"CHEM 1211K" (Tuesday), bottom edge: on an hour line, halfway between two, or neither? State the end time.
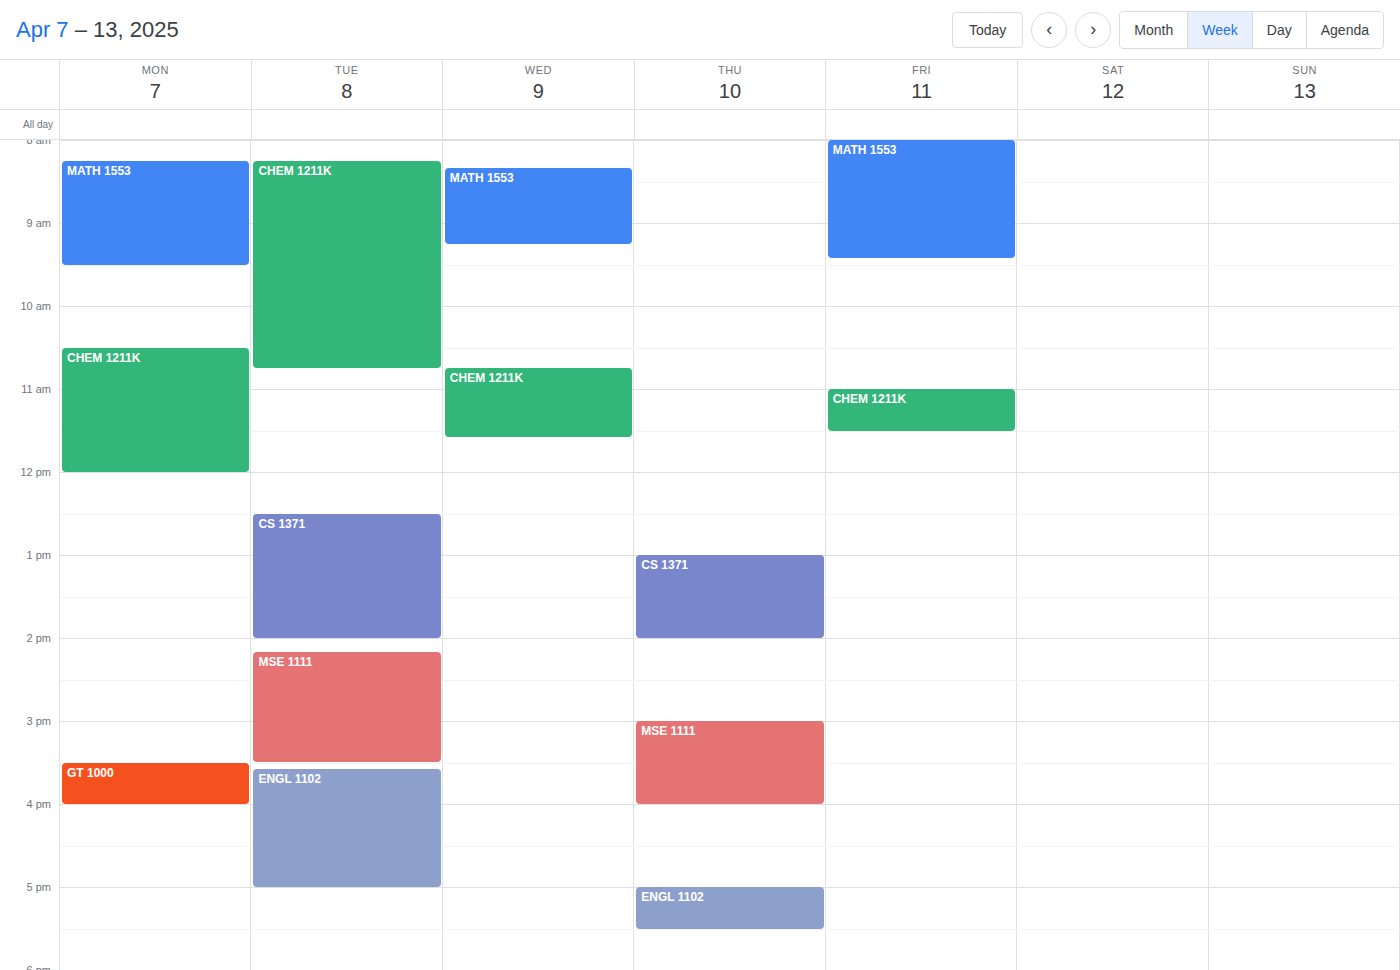
10:45 AM -- neither: three quarters of the way from the 10 AM line to the 11 AM line.